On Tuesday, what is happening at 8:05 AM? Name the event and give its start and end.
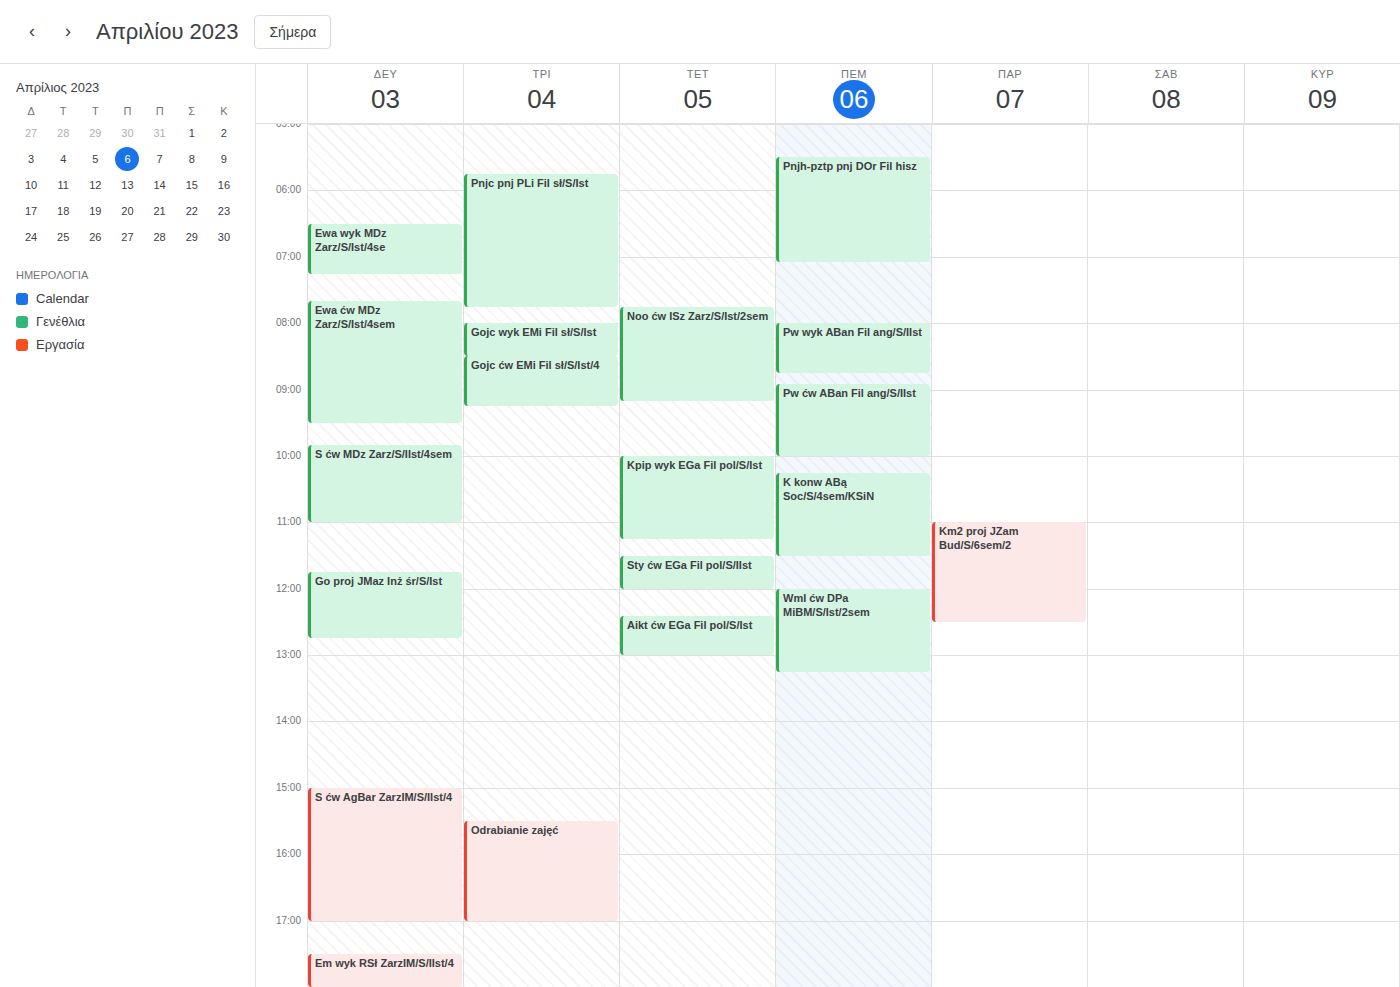
"Gojc wyk EMi Fil sł/S/Ist", 8:00 AM to 8:30 AM